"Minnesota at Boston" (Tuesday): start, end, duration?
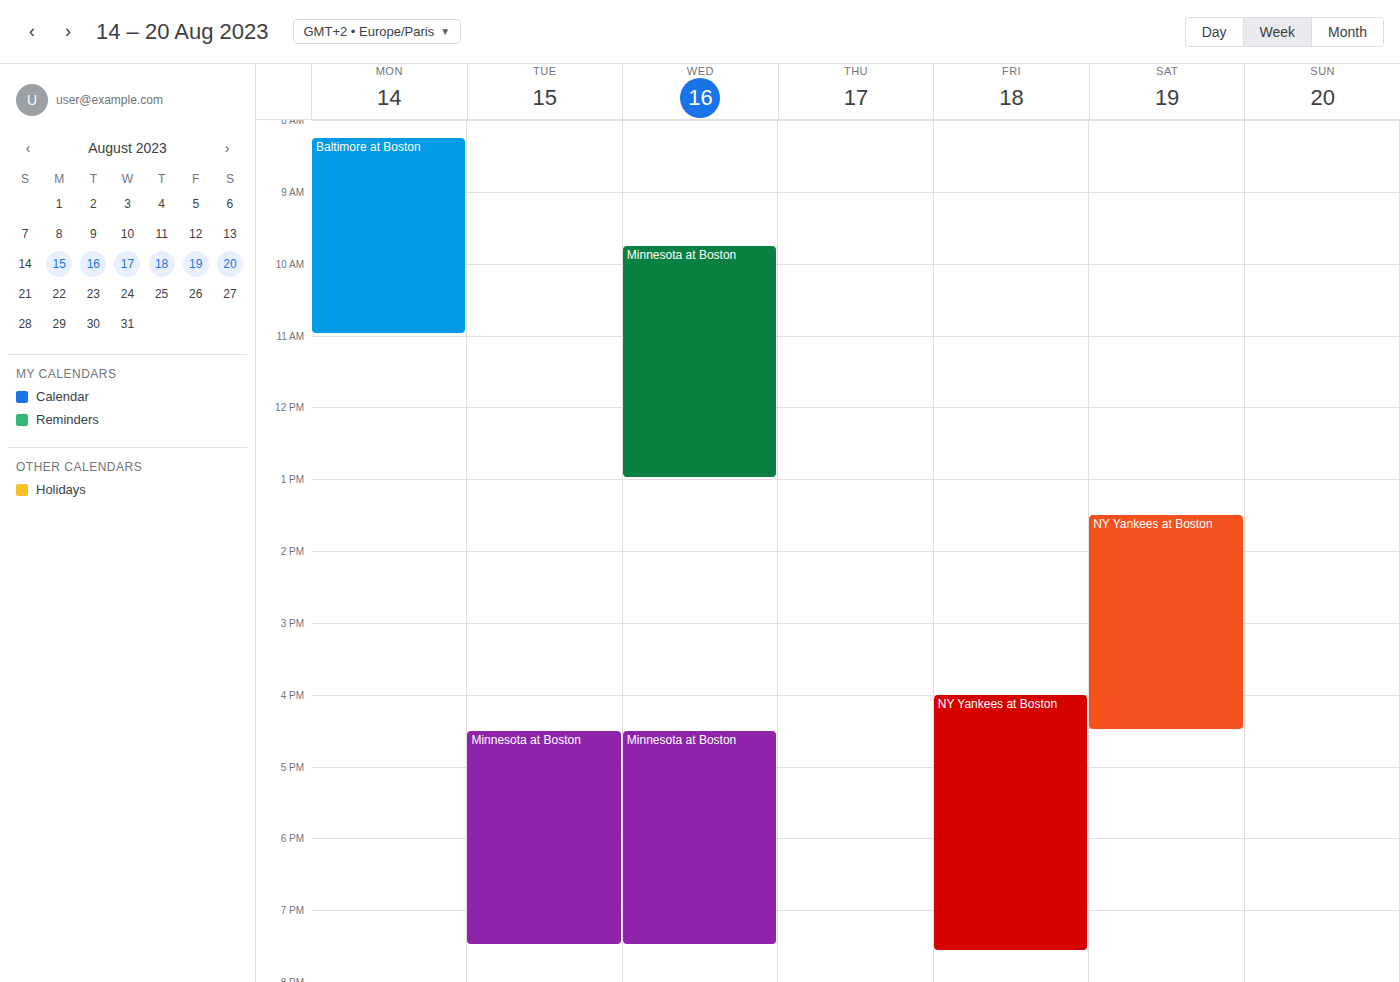
4:30 PM to 7:30 PM, 3 hours